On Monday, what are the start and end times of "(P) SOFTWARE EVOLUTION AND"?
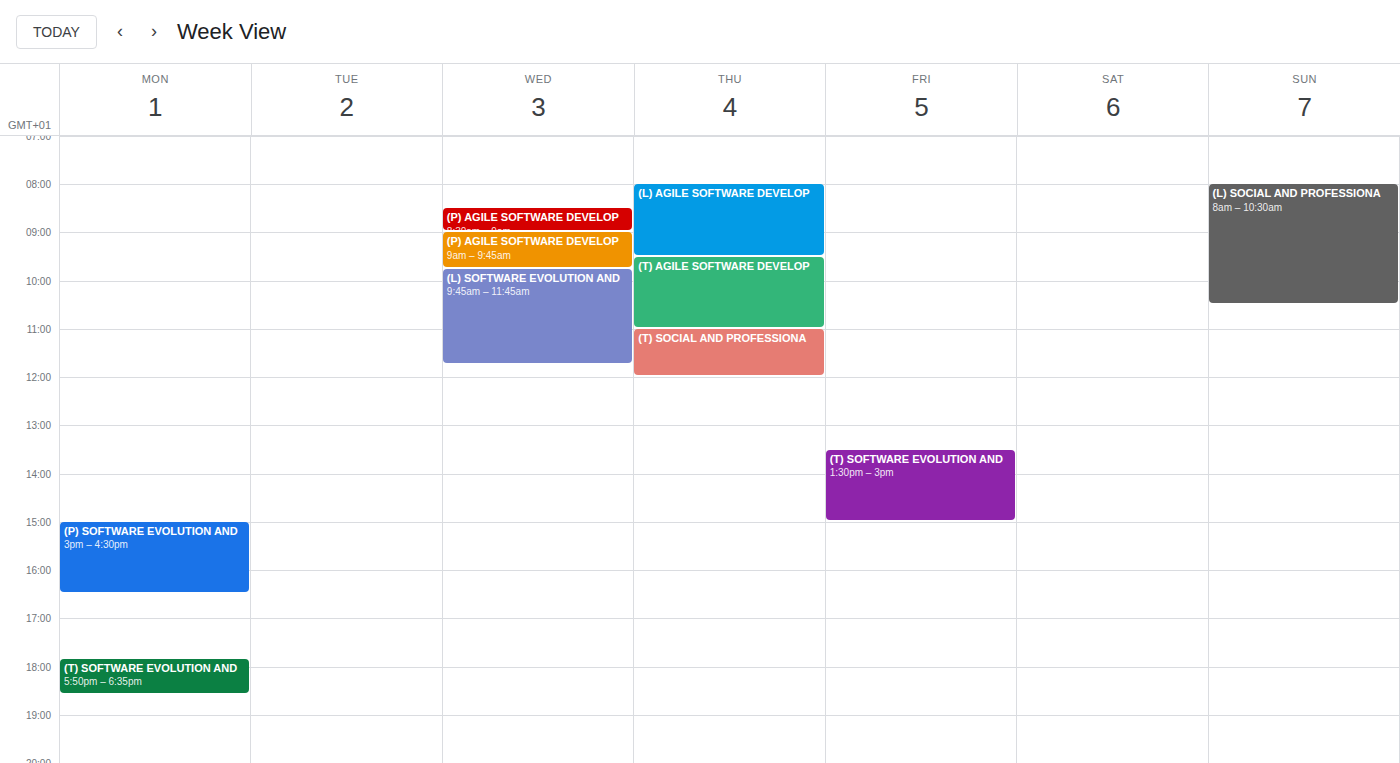
3:00 PM to 4:30 PM